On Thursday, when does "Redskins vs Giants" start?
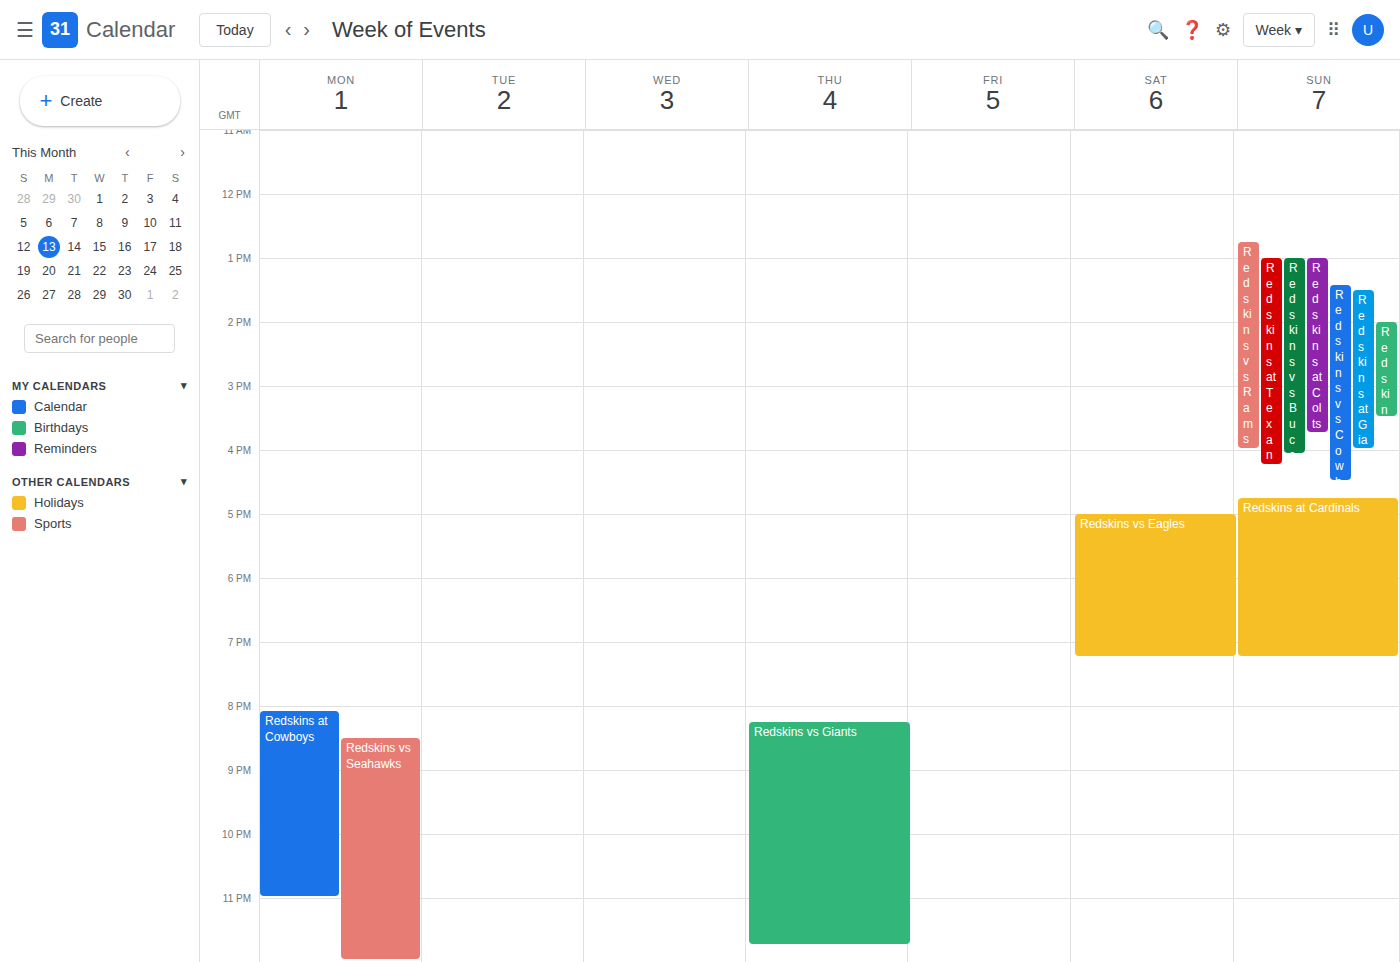
8:15 PM